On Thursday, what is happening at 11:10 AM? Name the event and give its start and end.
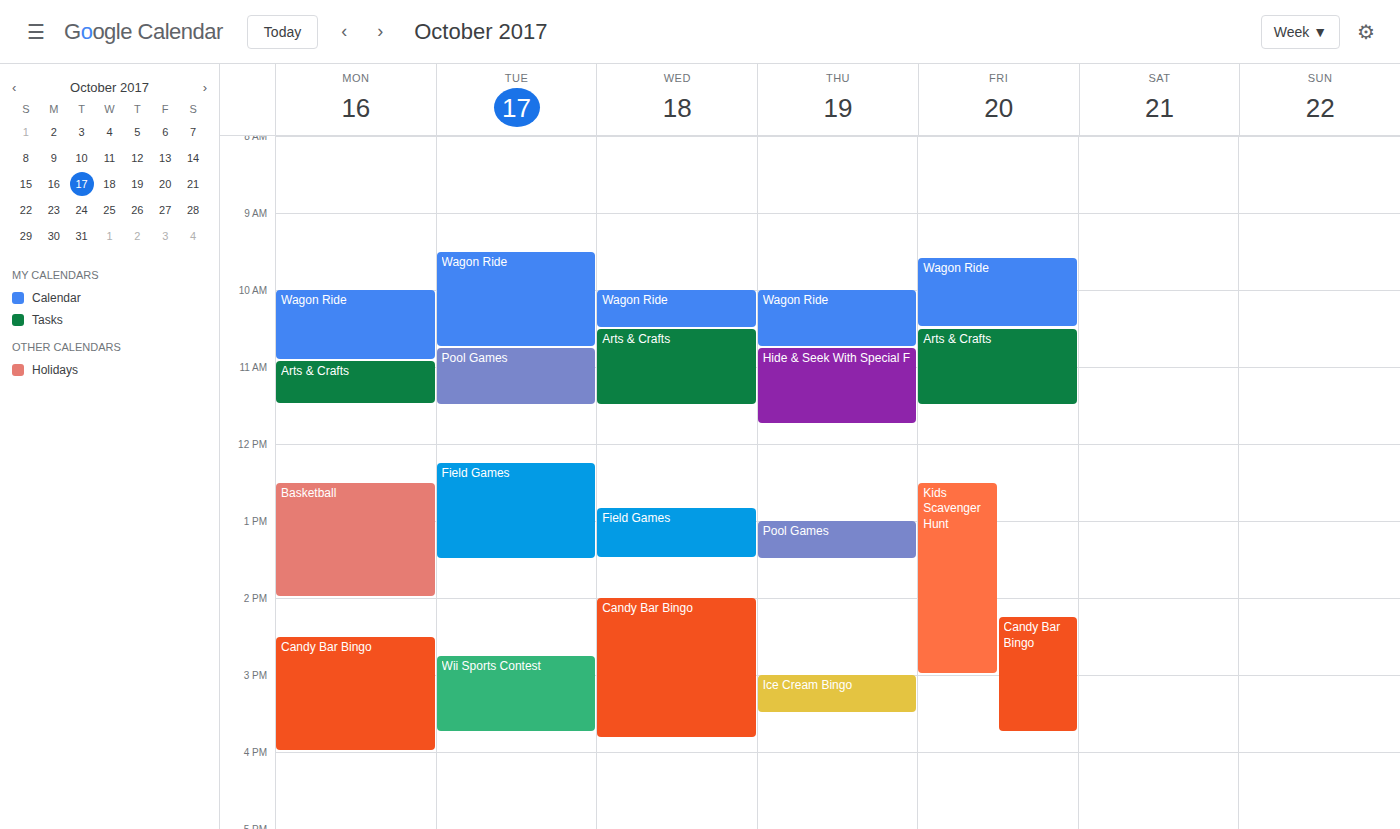
"Hide & Seek With Special F", 10:45 AM to 11:45 AM